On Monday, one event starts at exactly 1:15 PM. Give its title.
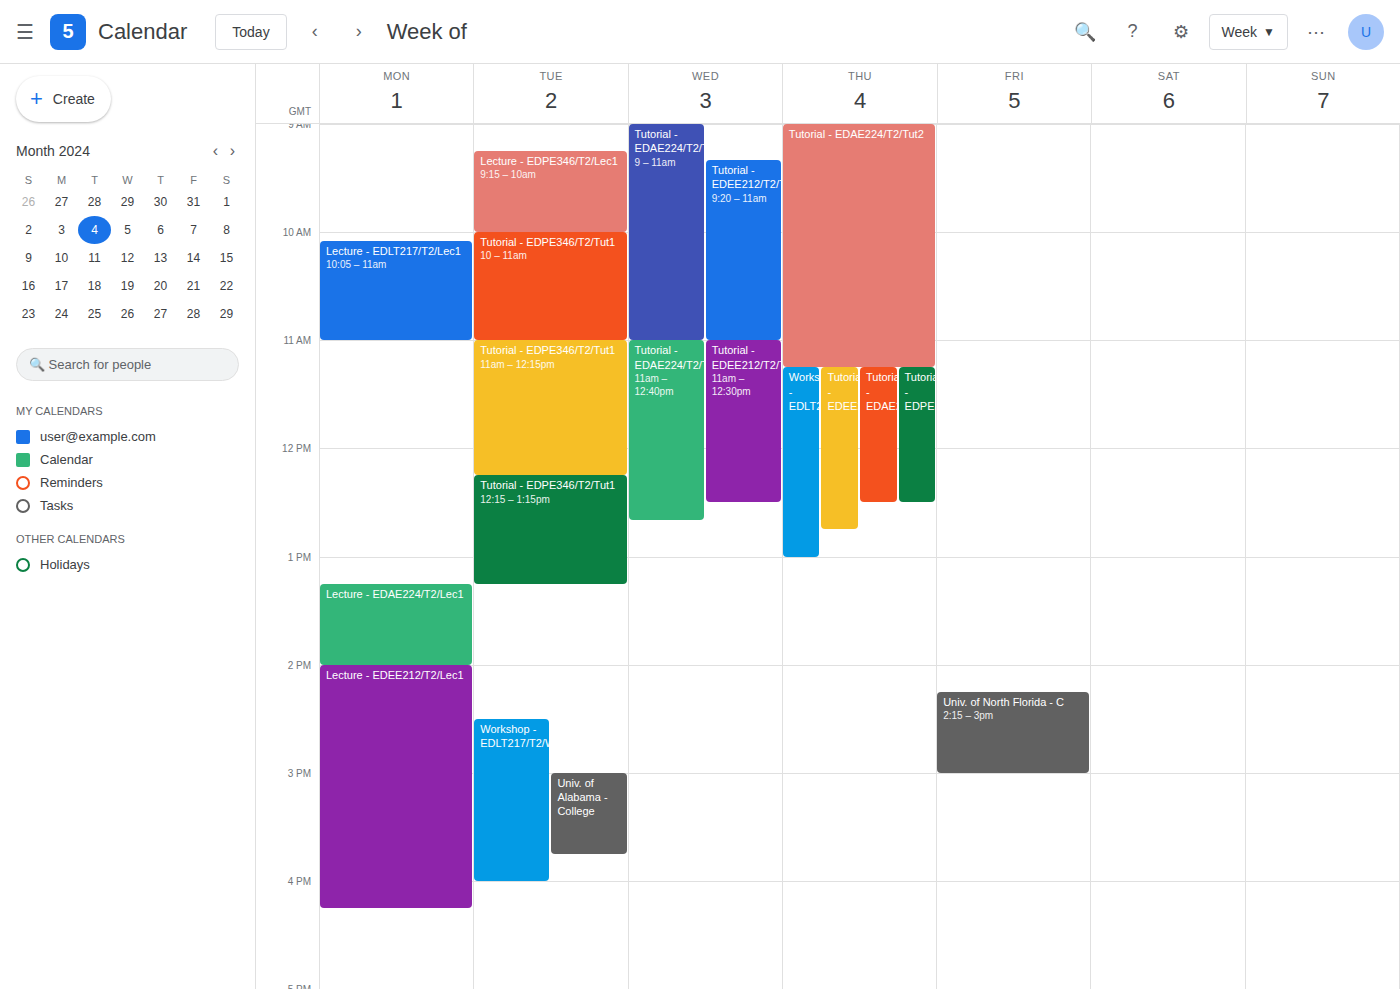
"Lecture - EDAE224/T2/Lec1"